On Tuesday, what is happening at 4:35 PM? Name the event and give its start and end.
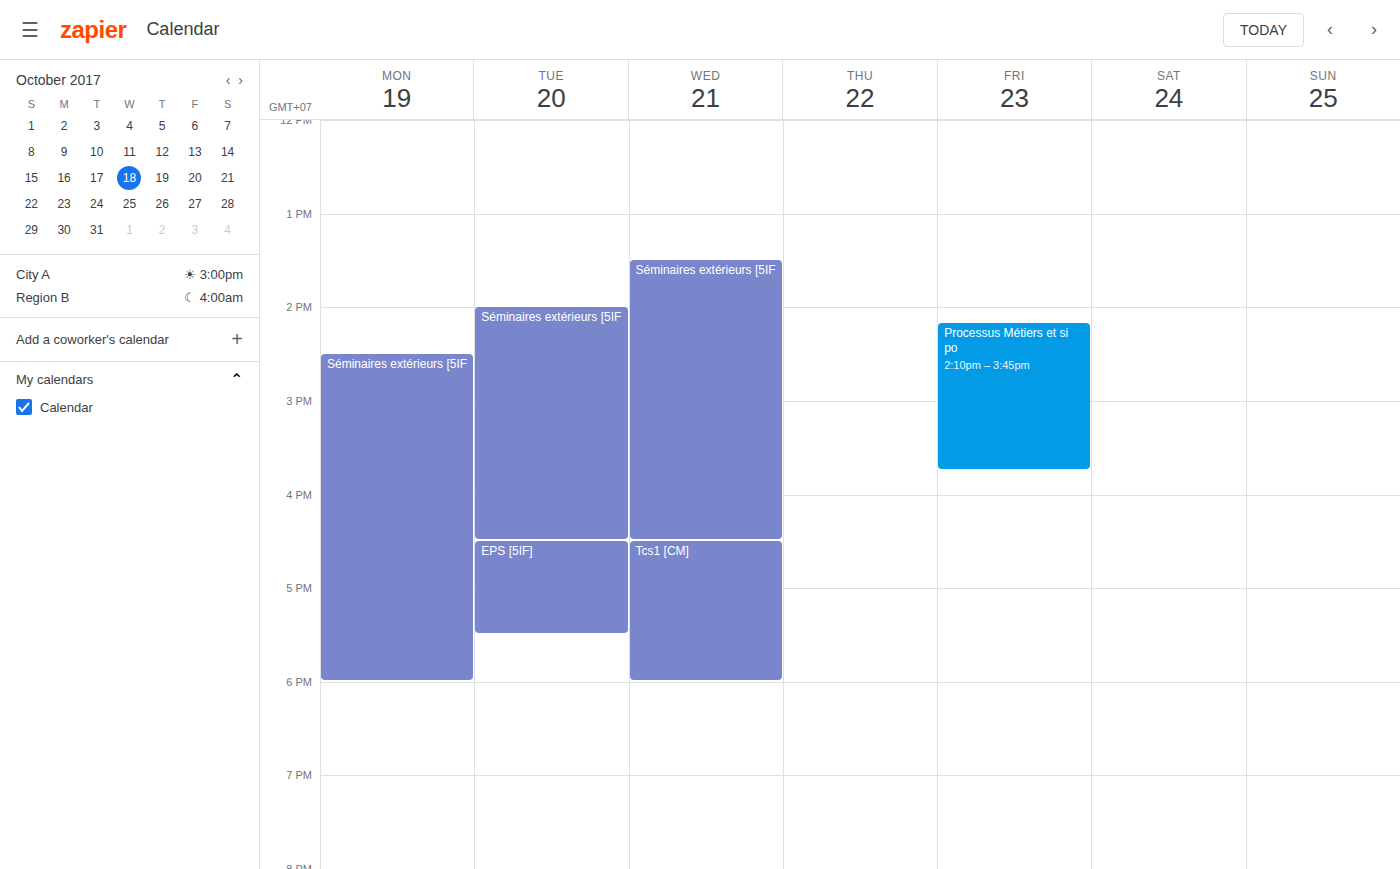
"EPS [5IF]", 4:30 PM to 5:30 PM